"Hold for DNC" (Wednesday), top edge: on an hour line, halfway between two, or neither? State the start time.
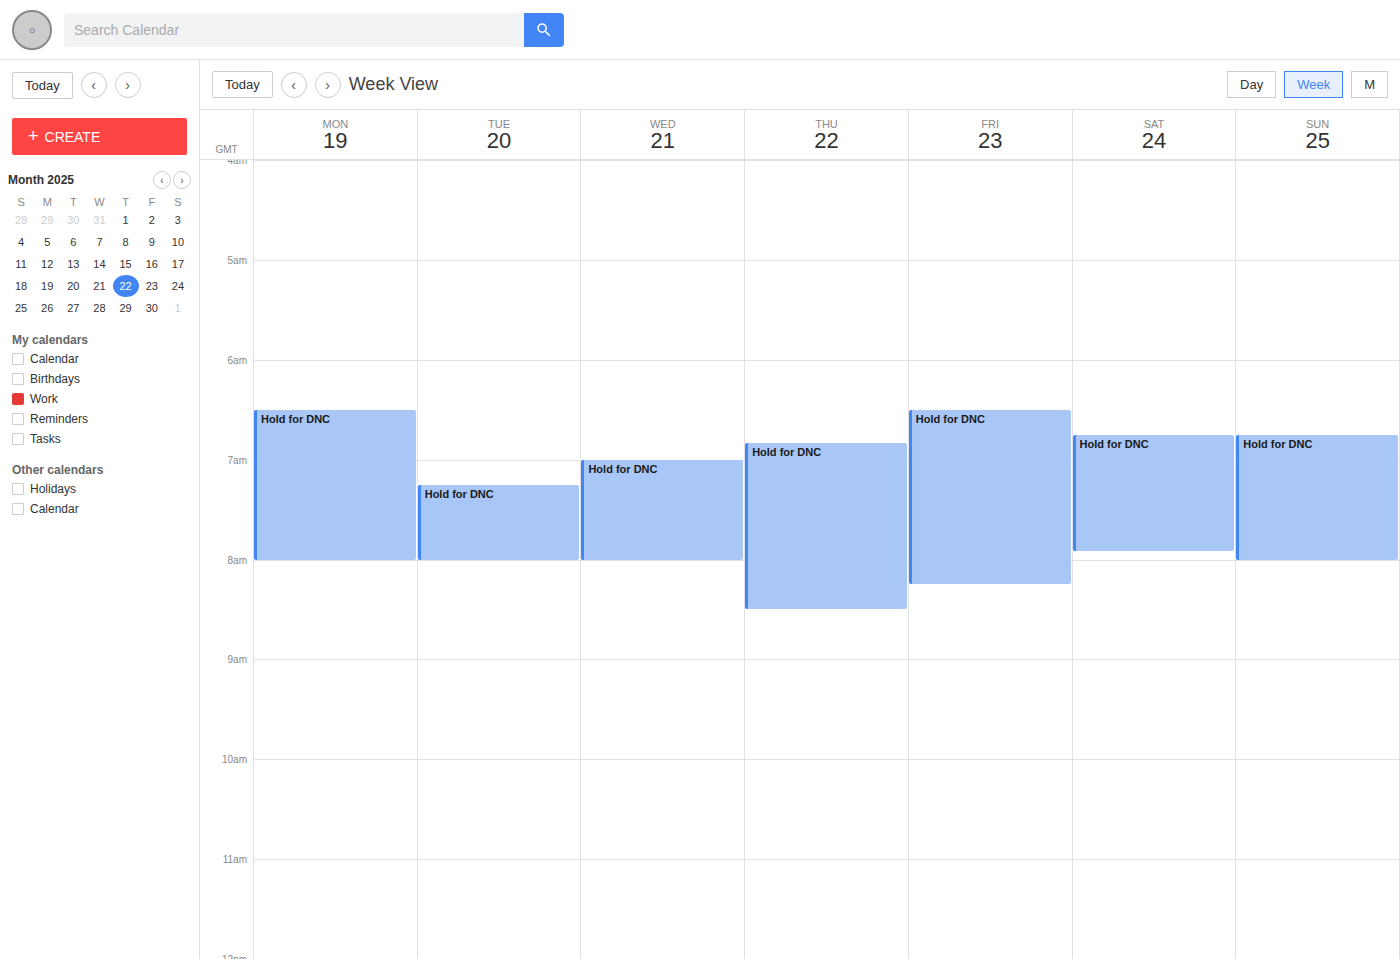
7:00 AM -- exactly on the 7 AM line.